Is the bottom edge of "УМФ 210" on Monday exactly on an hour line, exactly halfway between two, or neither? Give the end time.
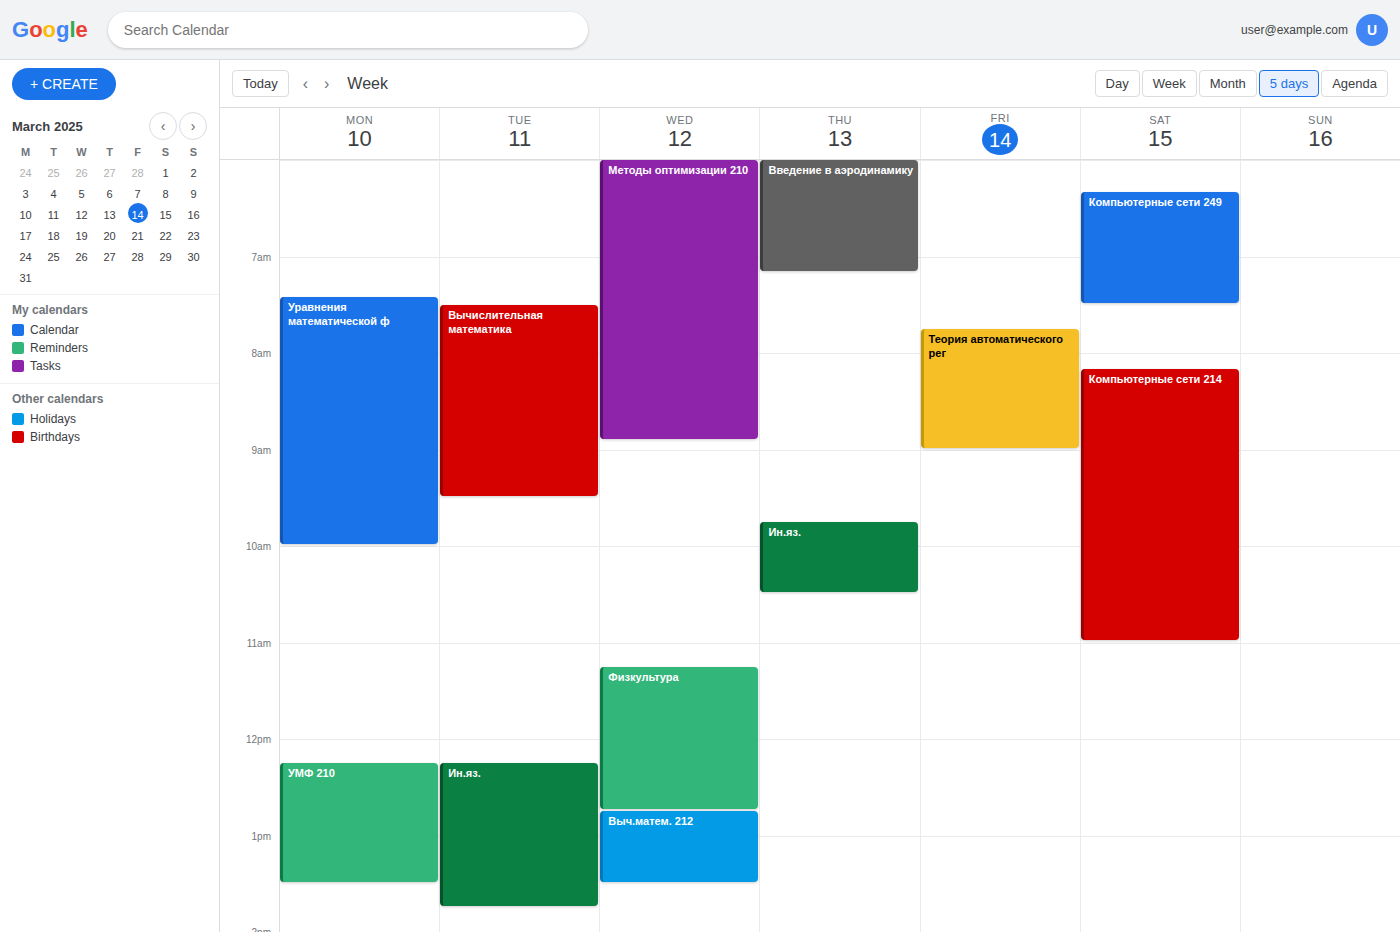
1:30 PM -- halfway between the 1 PM and 2 PM lines.